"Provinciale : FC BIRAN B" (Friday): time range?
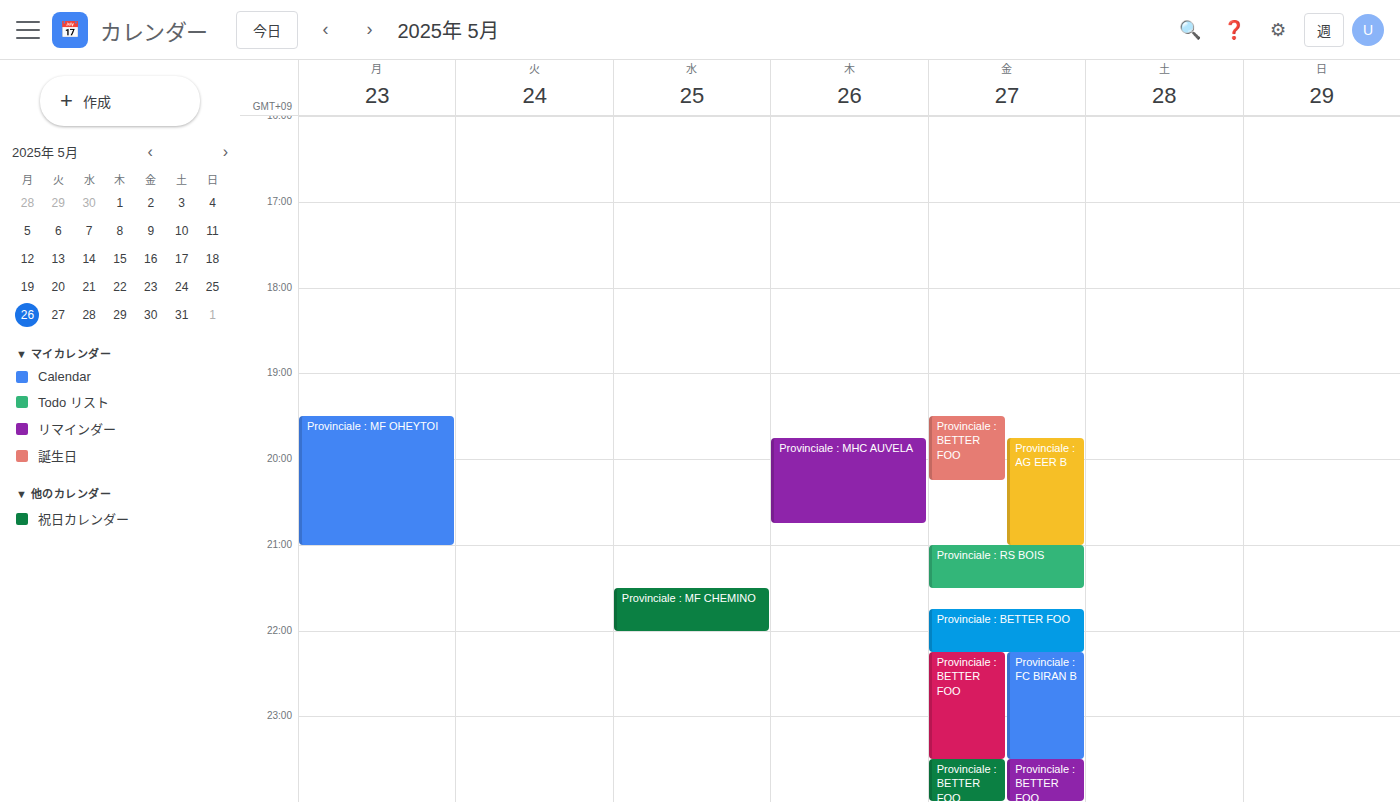
10:15 PM to 11:30 PM